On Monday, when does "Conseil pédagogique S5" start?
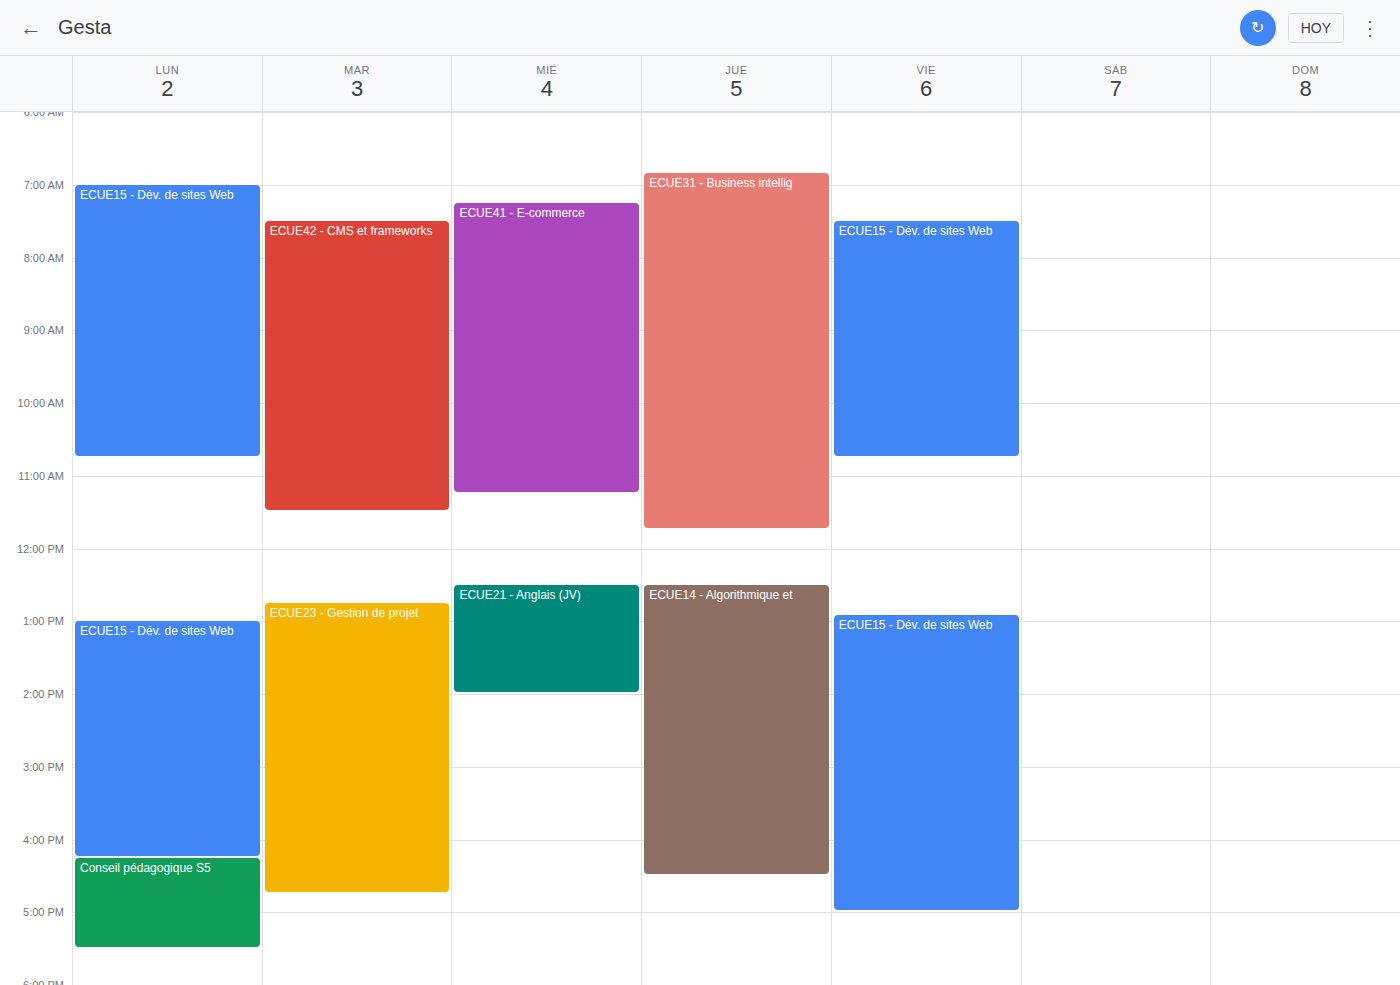
4:15 PM